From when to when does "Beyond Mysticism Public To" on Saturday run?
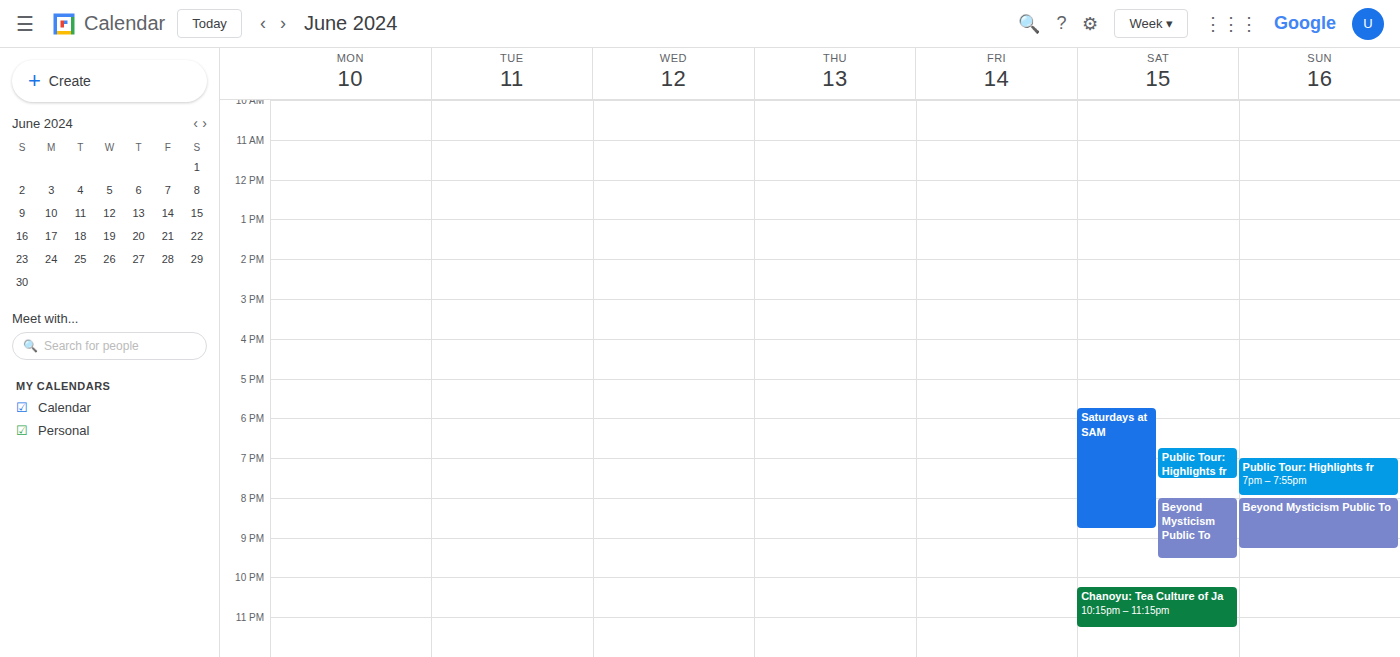
20:00 to 21:30